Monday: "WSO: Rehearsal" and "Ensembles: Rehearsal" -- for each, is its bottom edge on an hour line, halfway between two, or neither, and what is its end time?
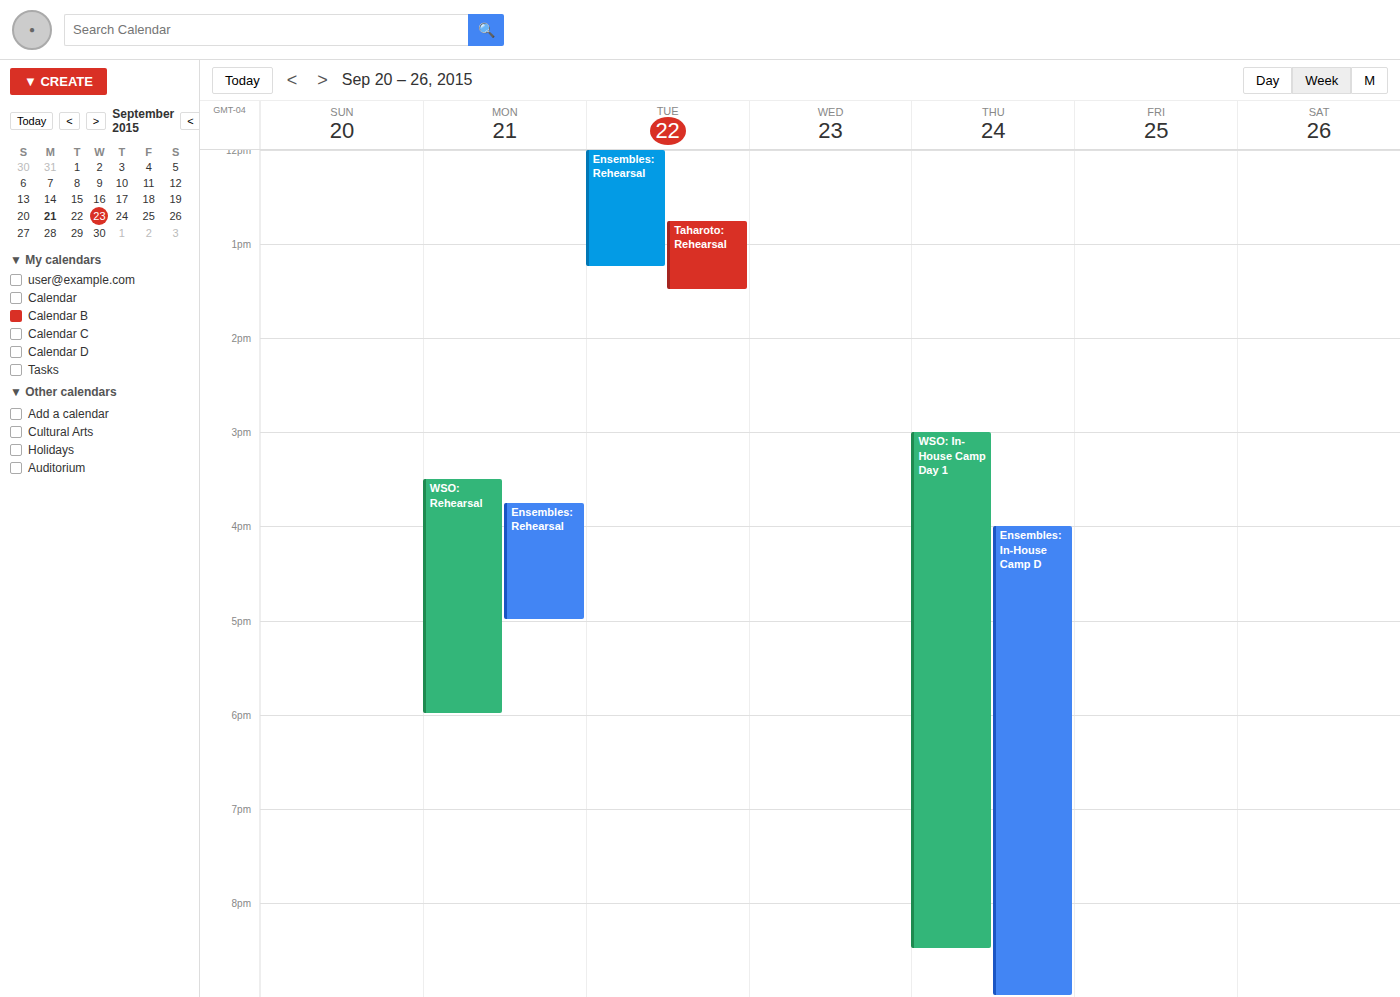
"WSO: Rehearsal": 6:00 PM, exactly on the 6 PM line. "Ensembles: Rehearsal": 5:00 PM, exactly on the 5 PM line.